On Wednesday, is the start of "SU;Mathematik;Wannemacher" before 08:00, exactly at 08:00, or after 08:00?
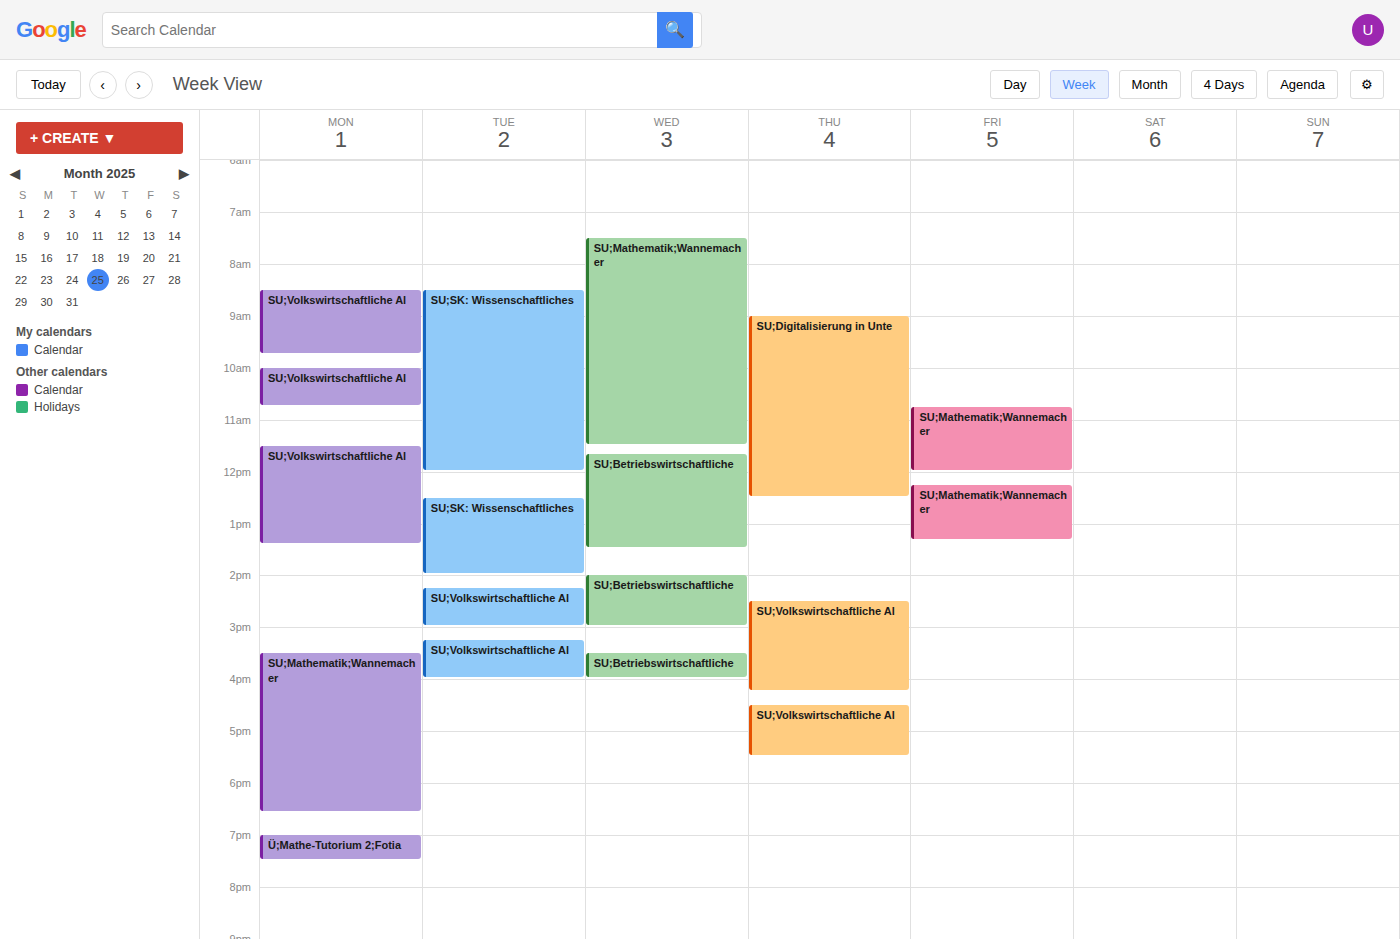
07:30 -- before 08:00, 30 minutes above the 08:00 line.